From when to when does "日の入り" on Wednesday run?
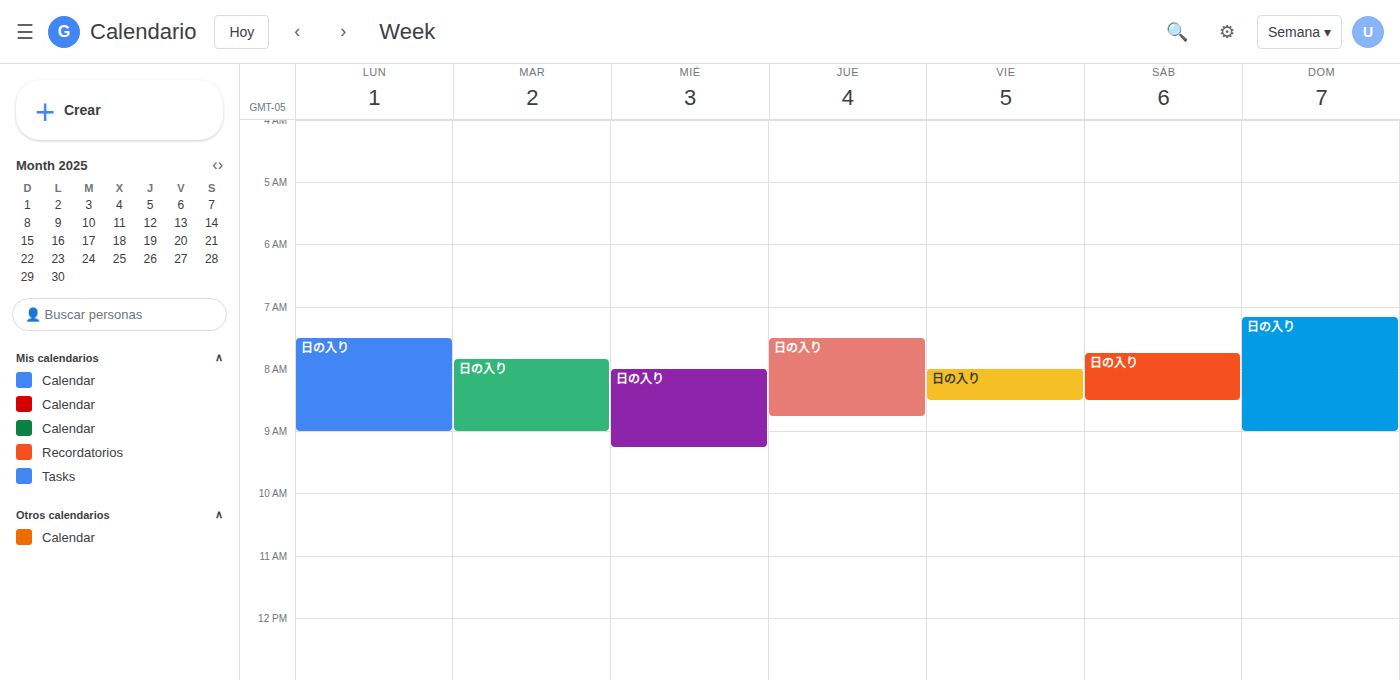
8:00 AM to 9:15 AM